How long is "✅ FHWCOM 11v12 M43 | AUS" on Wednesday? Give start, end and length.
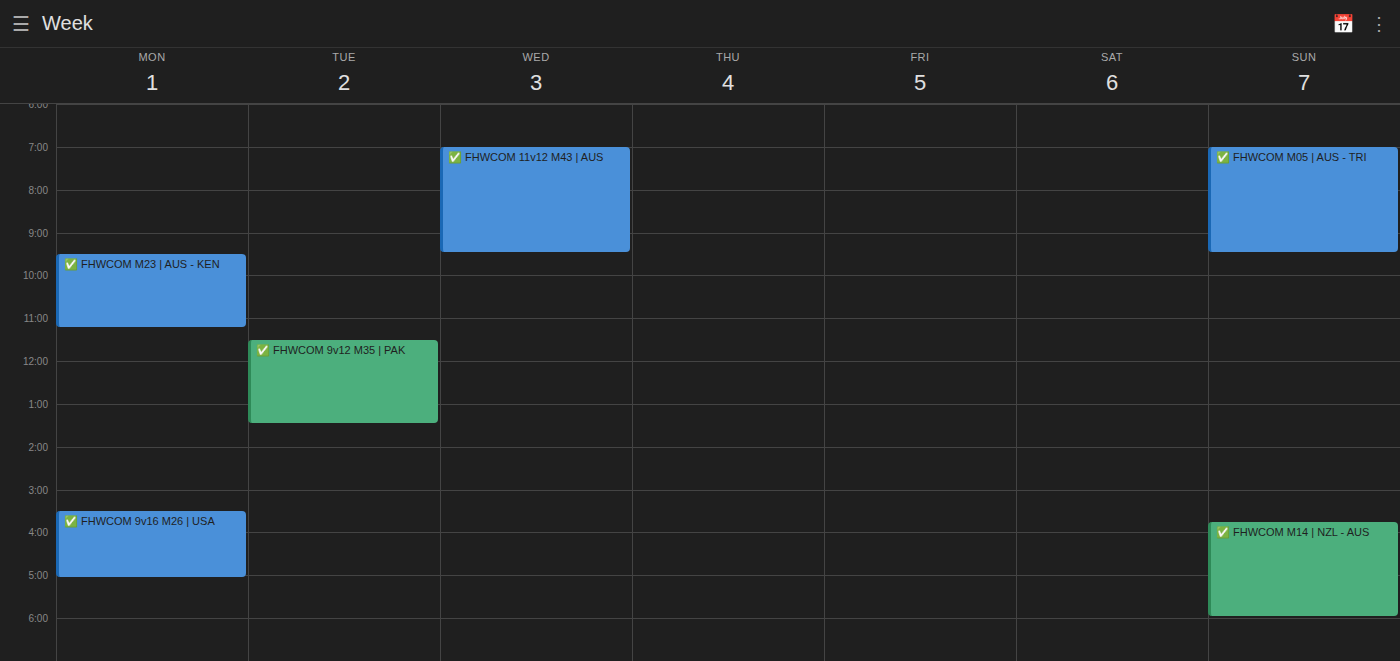
7:00 AM to 9:30 AM, 2 hours 30 minutes